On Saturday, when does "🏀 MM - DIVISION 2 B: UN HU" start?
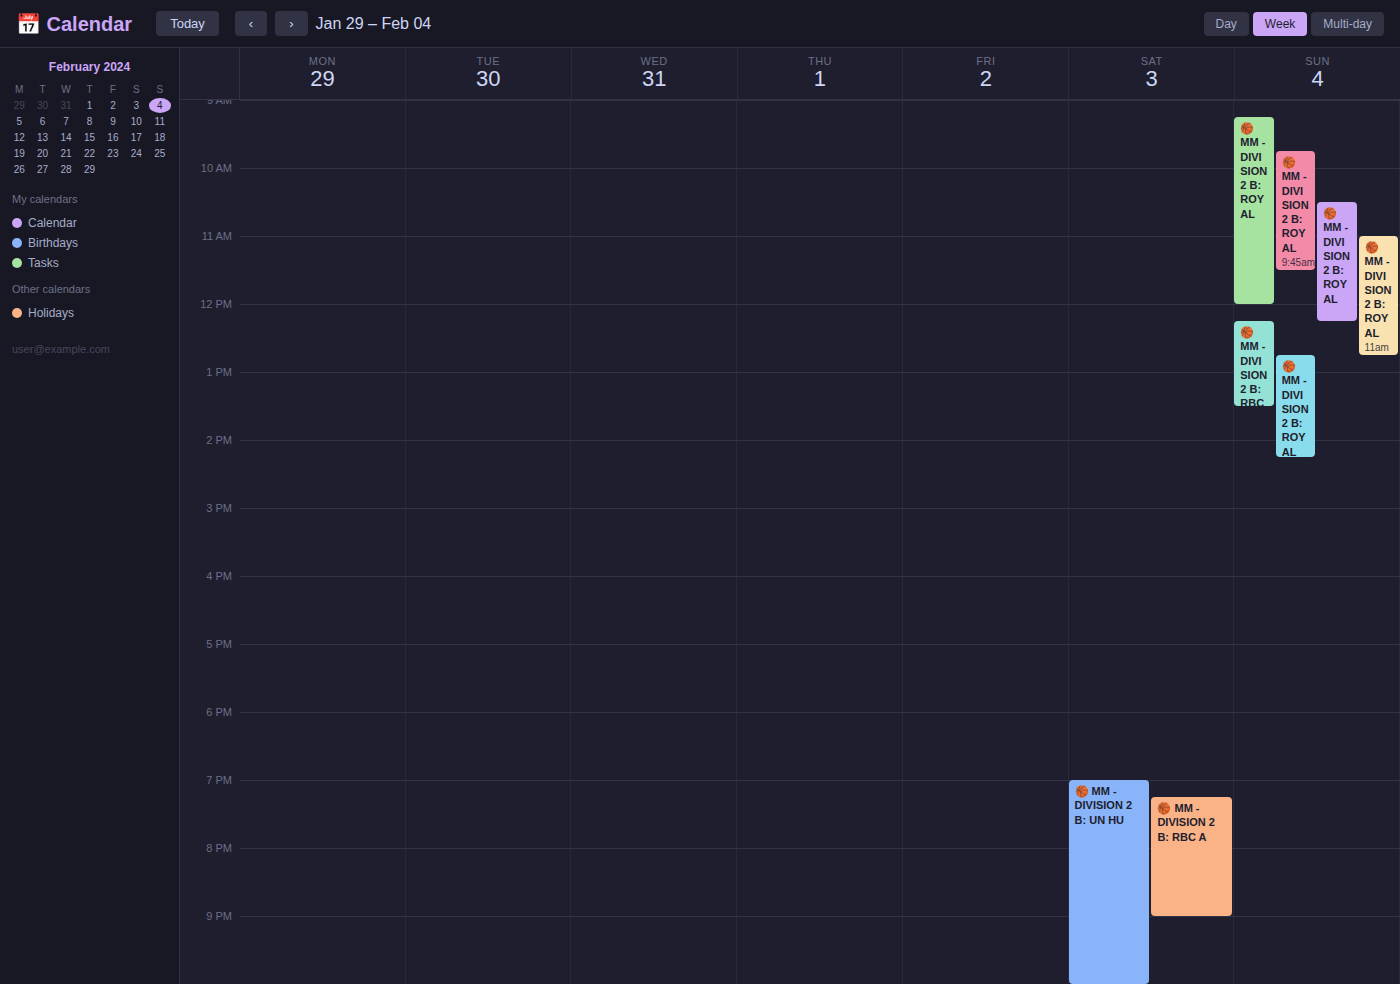
7:00 PM